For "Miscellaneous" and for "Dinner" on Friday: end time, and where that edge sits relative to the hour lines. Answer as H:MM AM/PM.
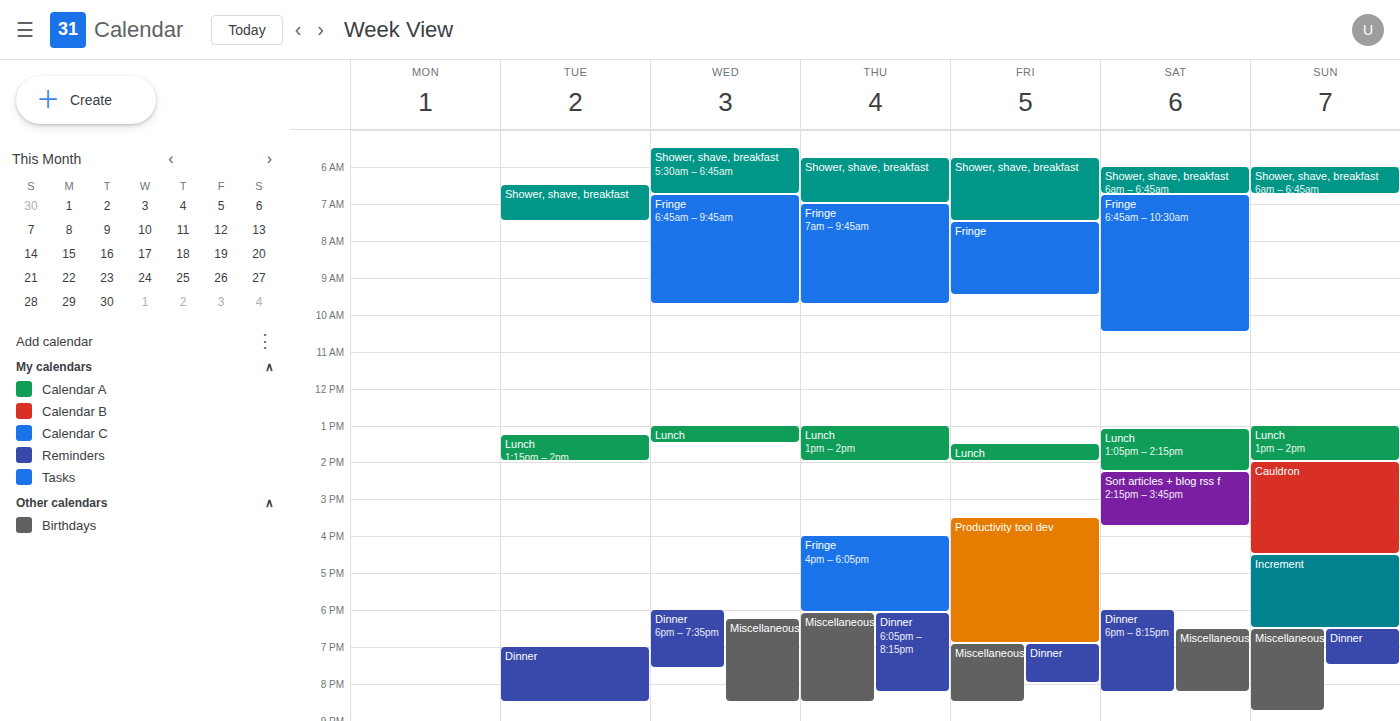
"Miscellaneous": 8:30 PM, halfway between the 8 PM and 9 PM lines. "Dinner": 8:00 PM, exactly on the 8 PM line.